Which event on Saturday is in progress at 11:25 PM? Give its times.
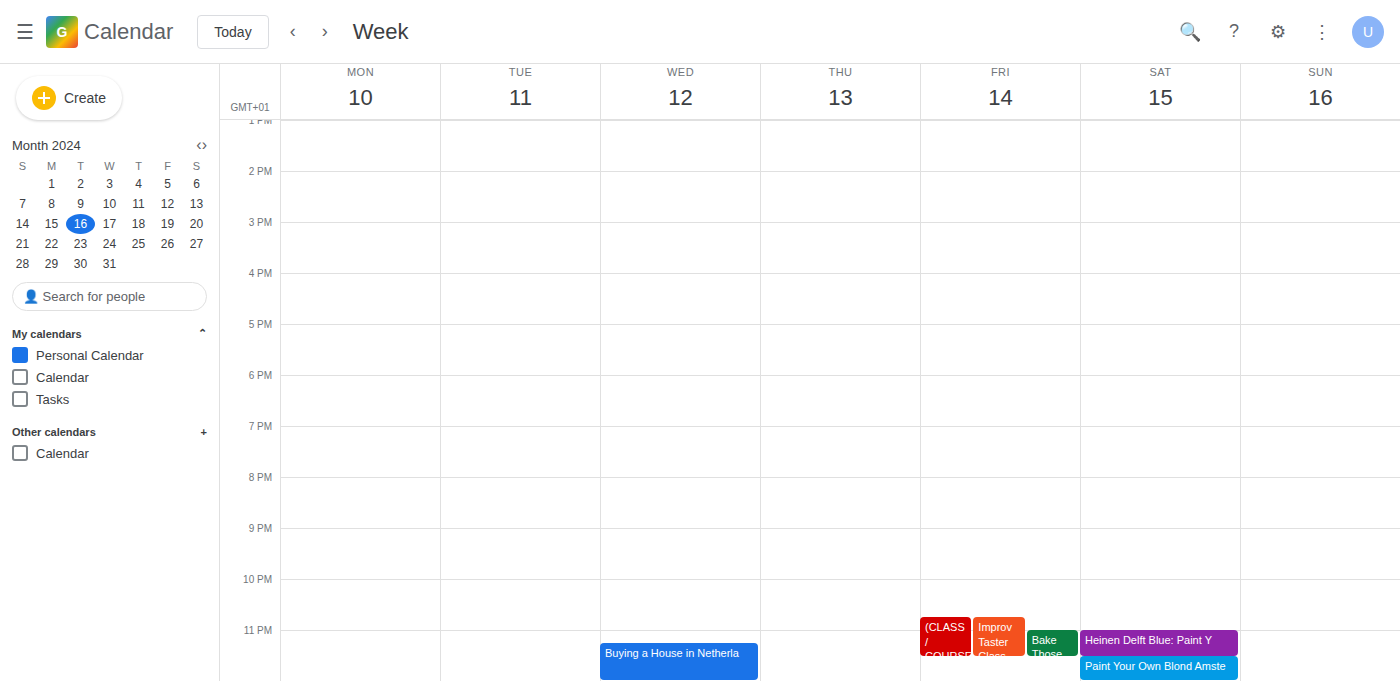
"Heinen Delft Blue: Paint Y", 11:00 PM to 11:30 PM